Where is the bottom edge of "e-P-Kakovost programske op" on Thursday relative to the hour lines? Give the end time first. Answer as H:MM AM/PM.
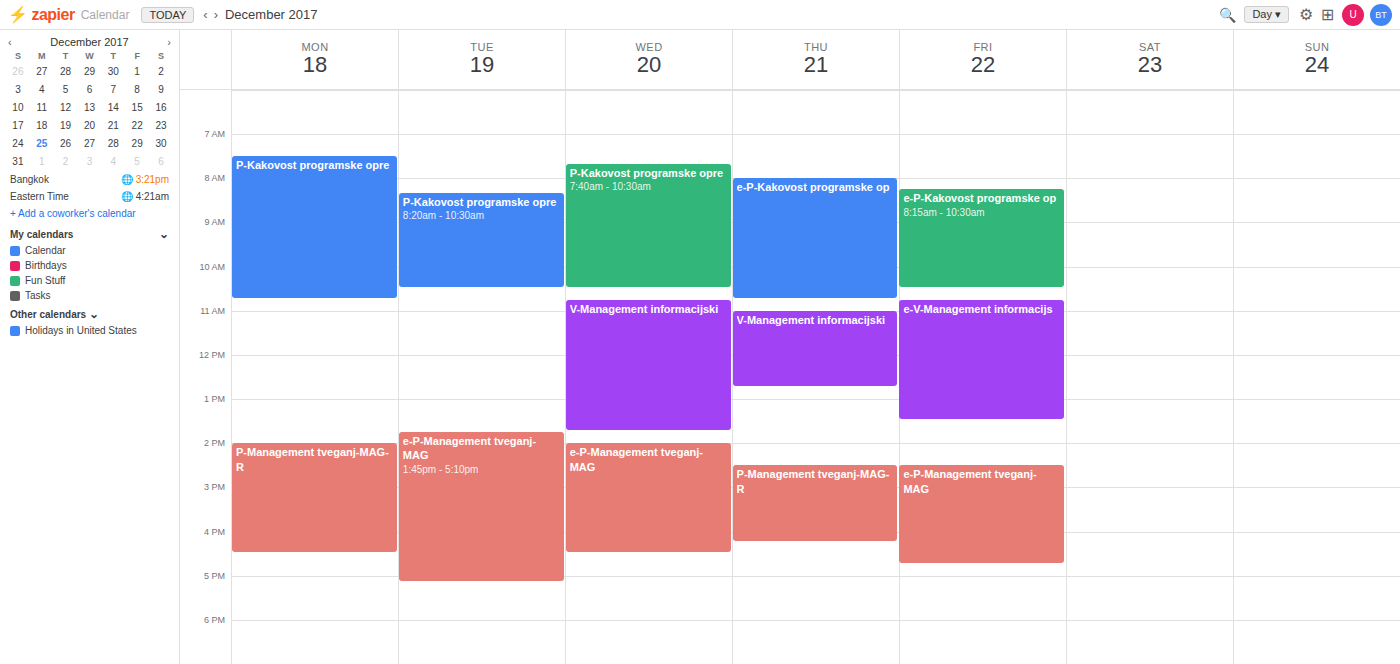
10:45 AM -- neither: three quarters of the way from the 10 AM line to the 11 AM line.